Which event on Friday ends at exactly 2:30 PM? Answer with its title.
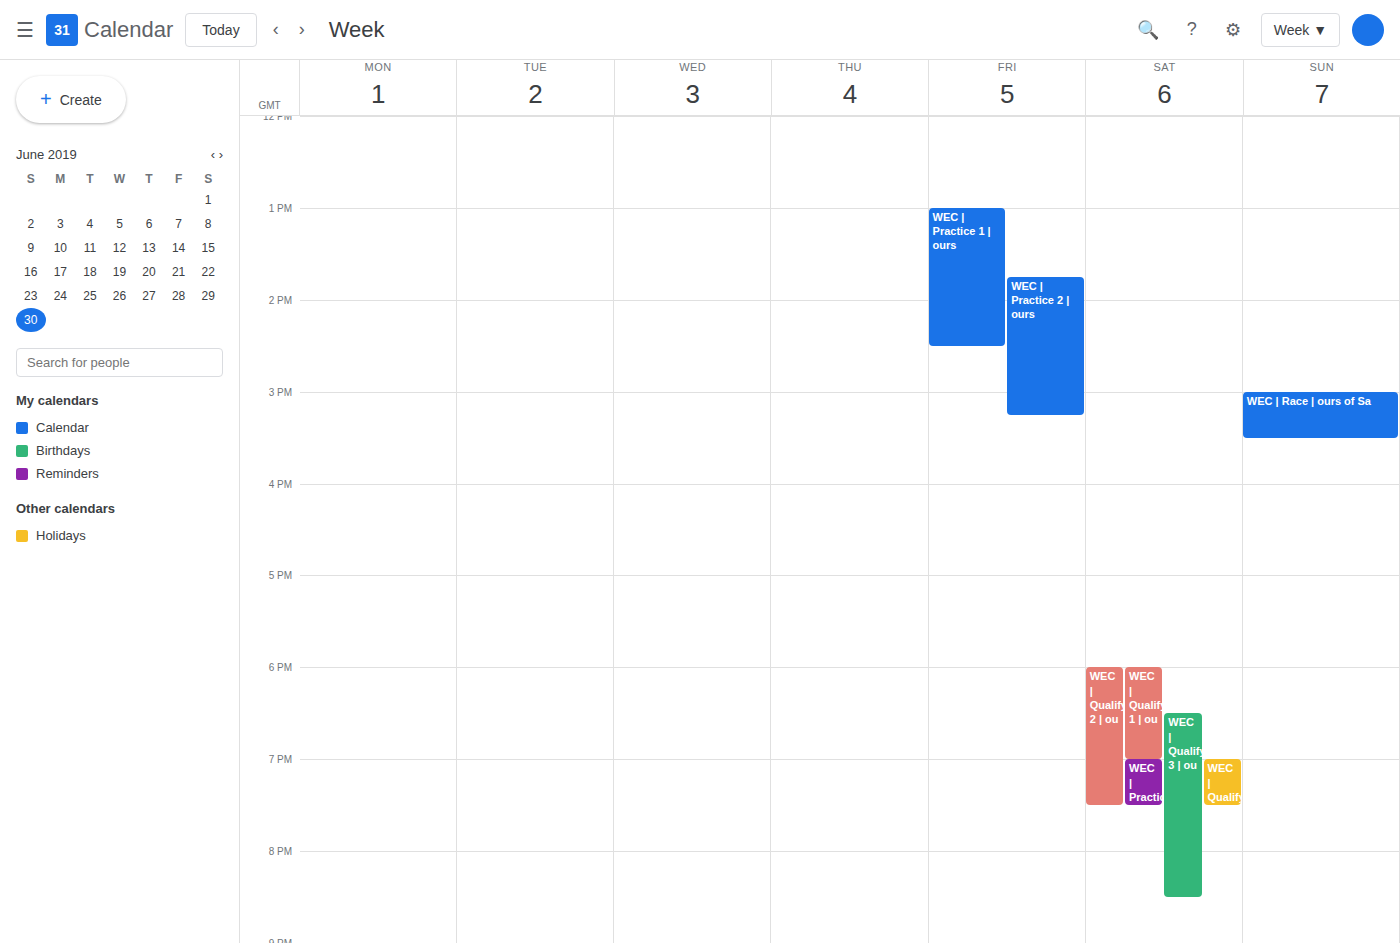
"WEC | Practice 1 | ours"